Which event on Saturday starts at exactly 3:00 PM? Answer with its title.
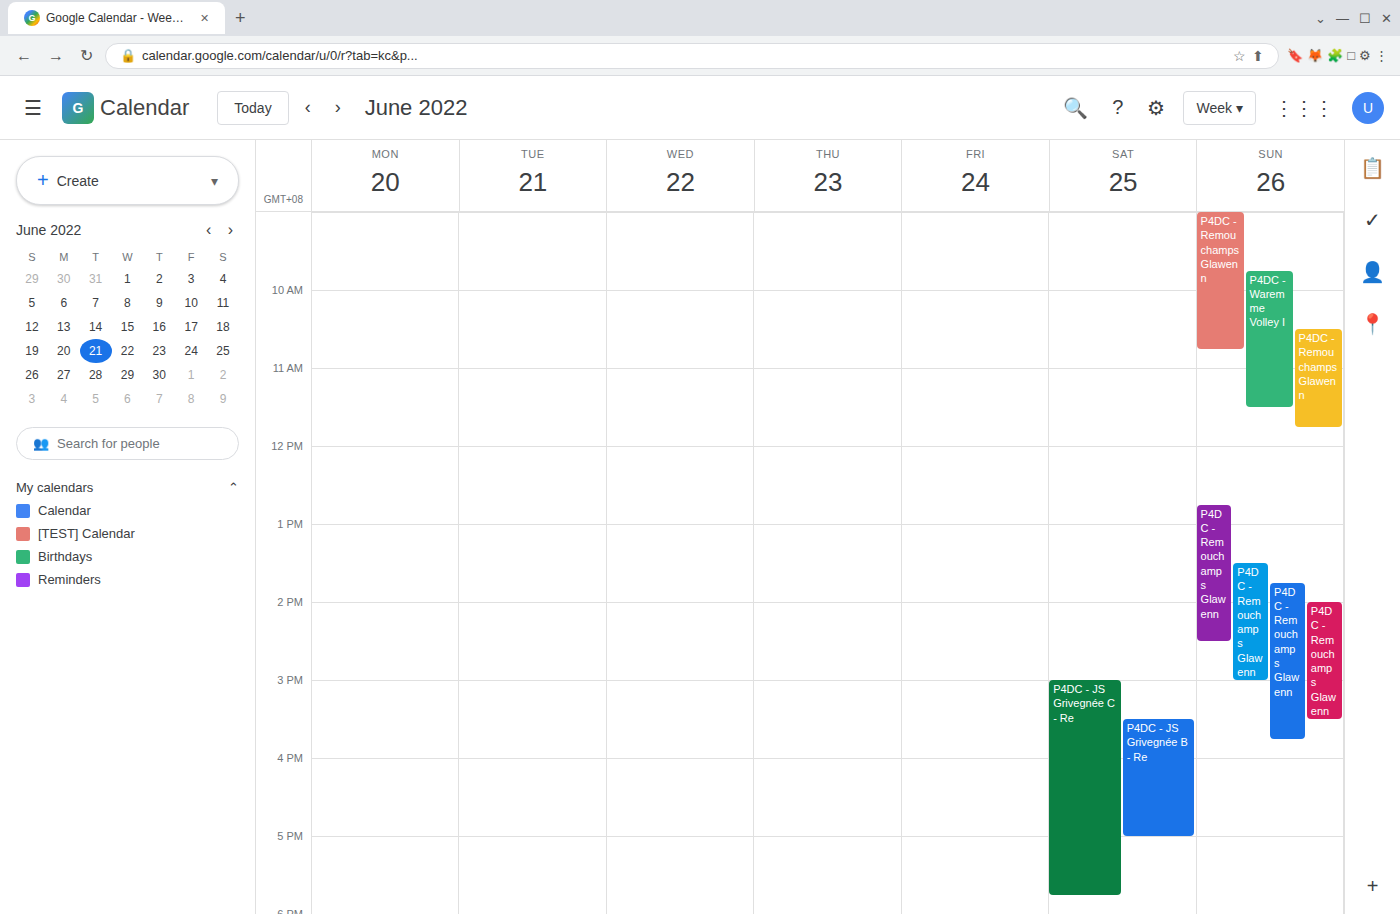
"P4DC - JS Grivegnée C - Re"